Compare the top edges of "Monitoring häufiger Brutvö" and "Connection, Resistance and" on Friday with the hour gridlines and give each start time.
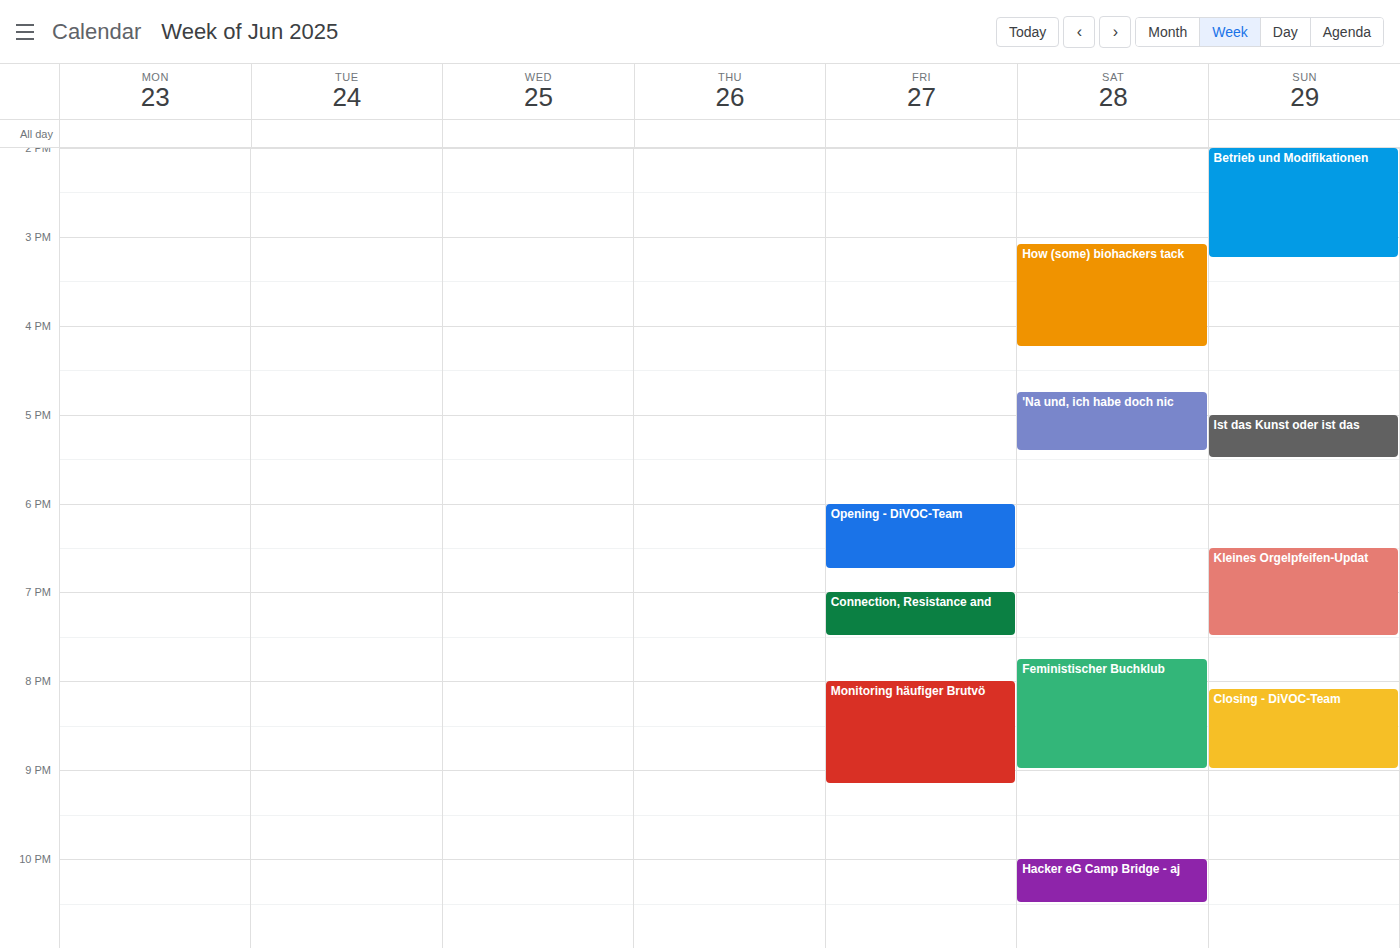
"Monitoring häufiger Brutvö": 8:00 PM, exactly on the 8 PM line. "Connection, Resistance and": 7:00 PM, exactly on the 7 PM line.